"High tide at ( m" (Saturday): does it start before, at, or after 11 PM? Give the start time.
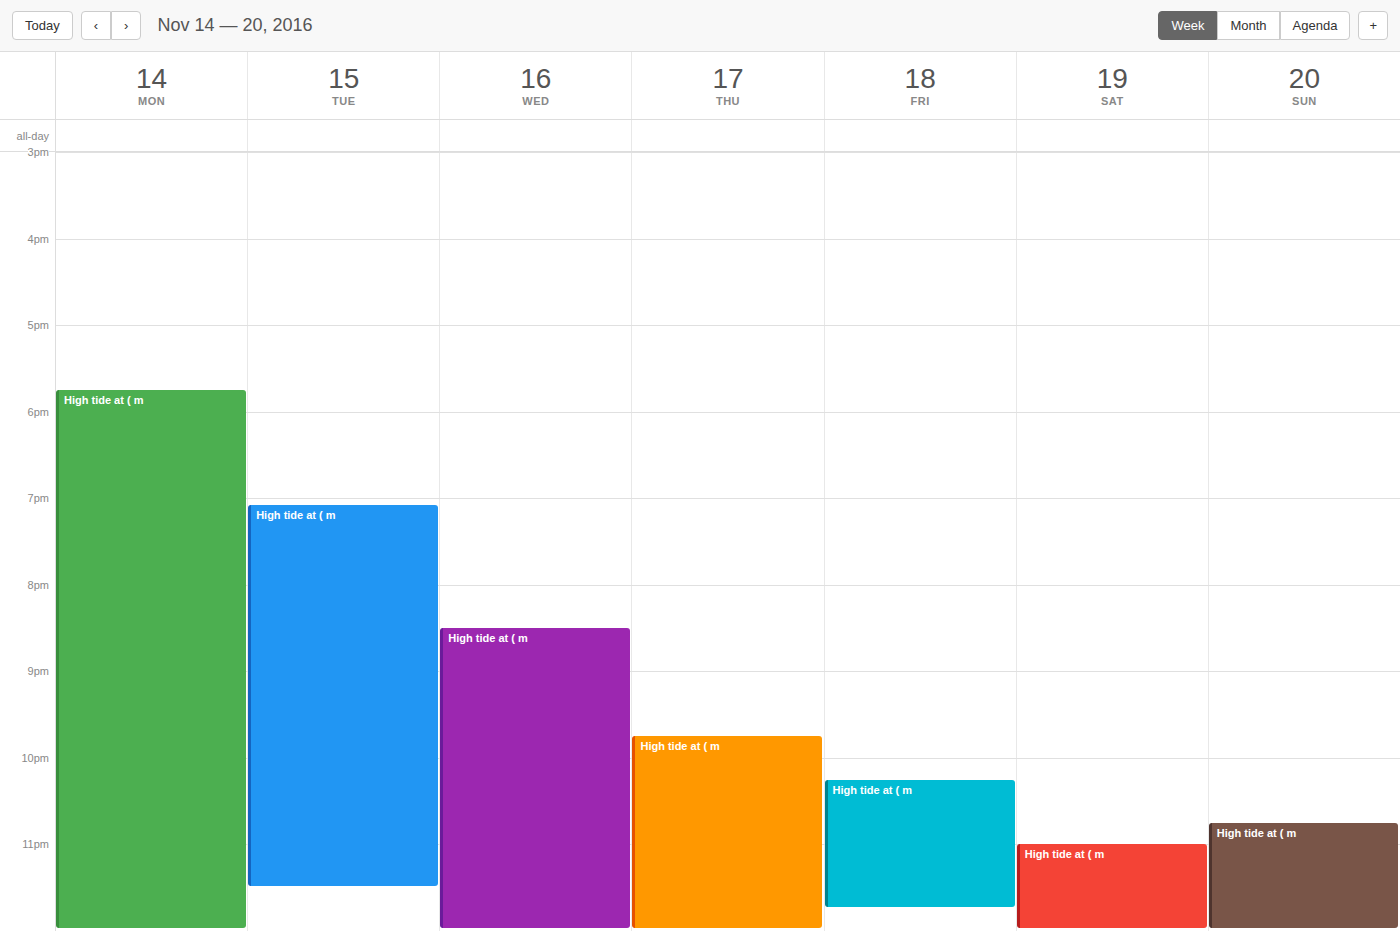
11:00 PM -- exactly at 11 PM, on the 11 PM line.